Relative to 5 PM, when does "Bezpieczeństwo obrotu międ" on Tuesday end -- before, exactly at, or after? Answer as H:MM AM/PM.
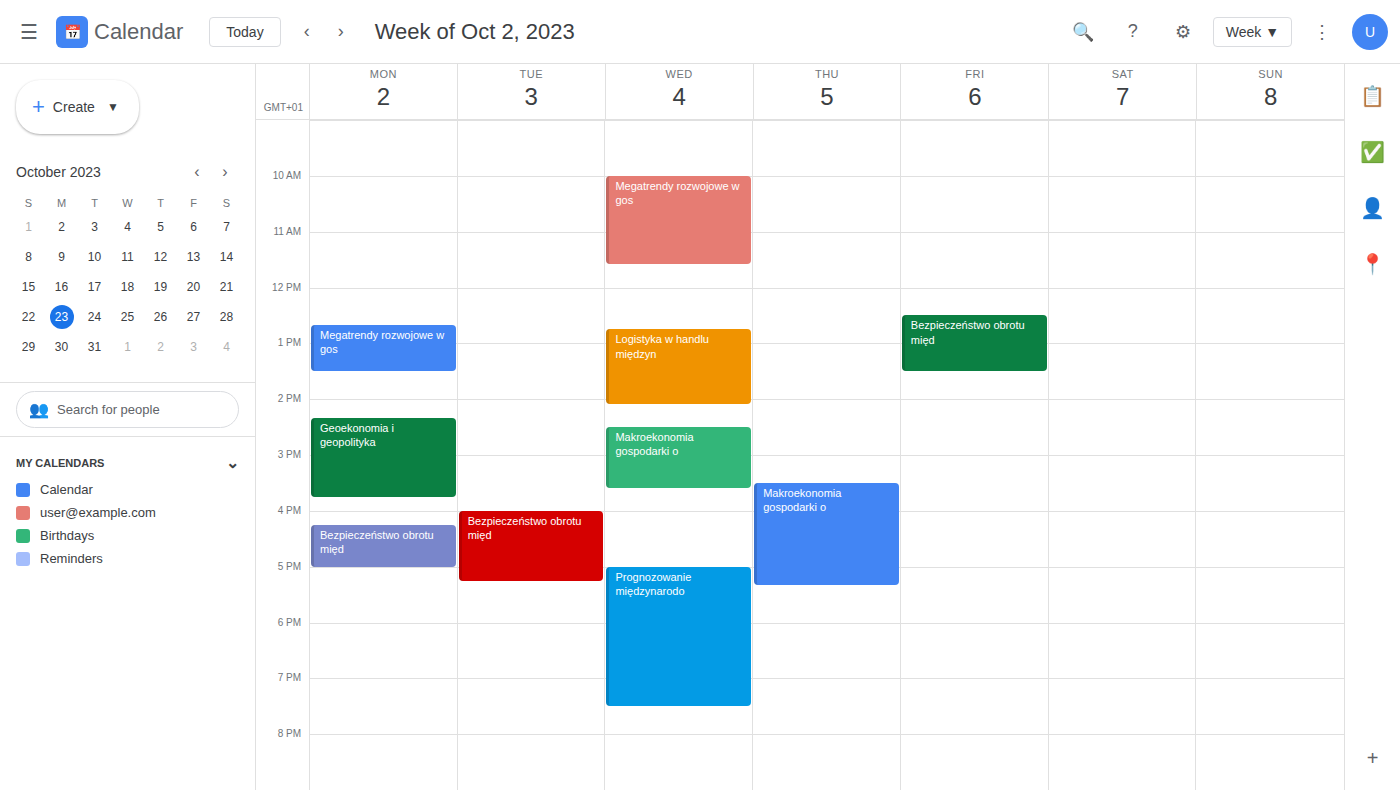
5:15 PM -- after 5 PM, 15 minutes below the 5 PM line.